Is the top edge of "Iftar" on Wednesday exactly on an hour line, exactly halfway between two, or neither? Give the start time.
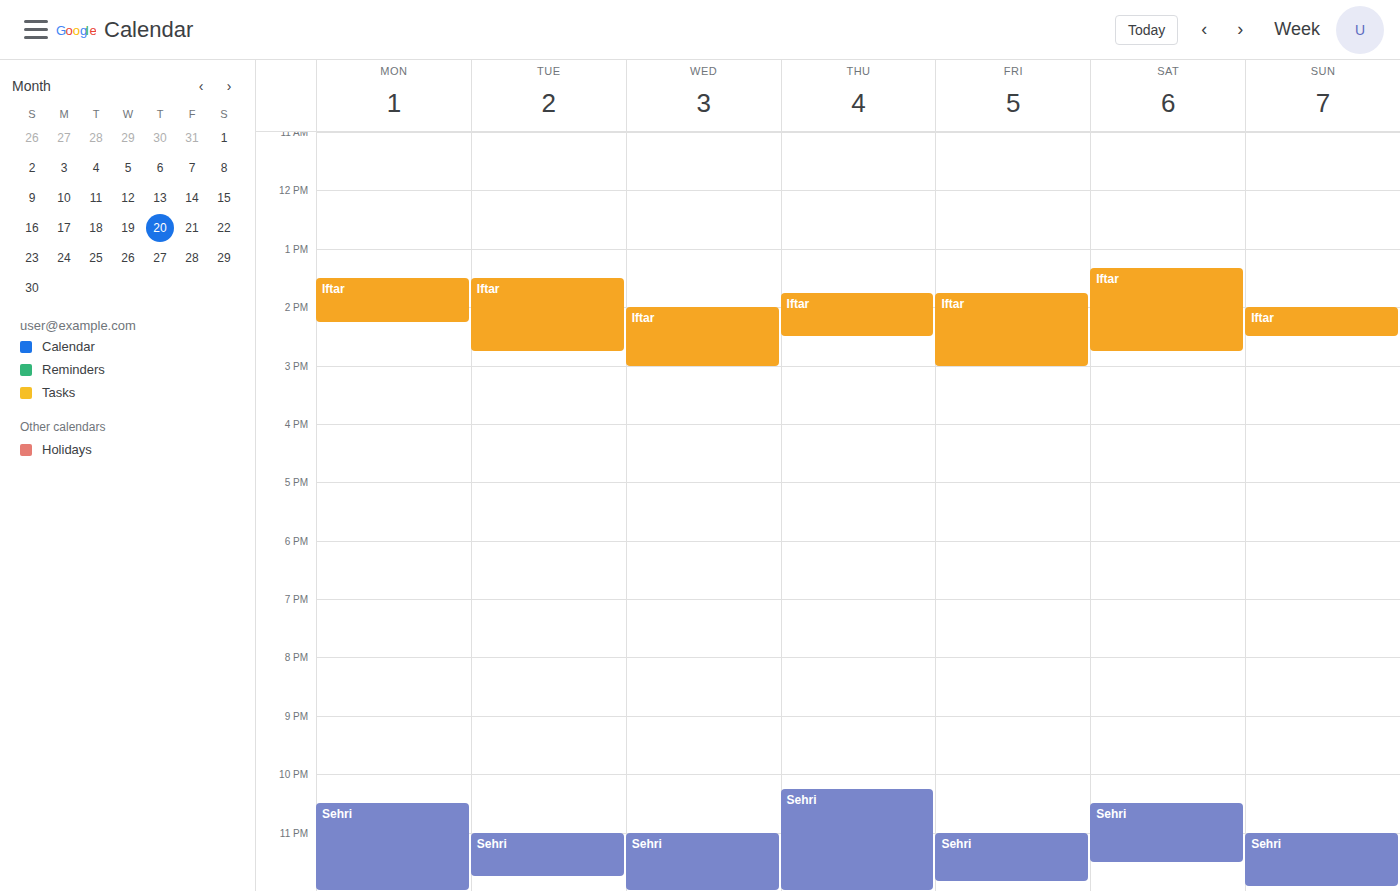
14:00 -- exactly on the 14:00 line.